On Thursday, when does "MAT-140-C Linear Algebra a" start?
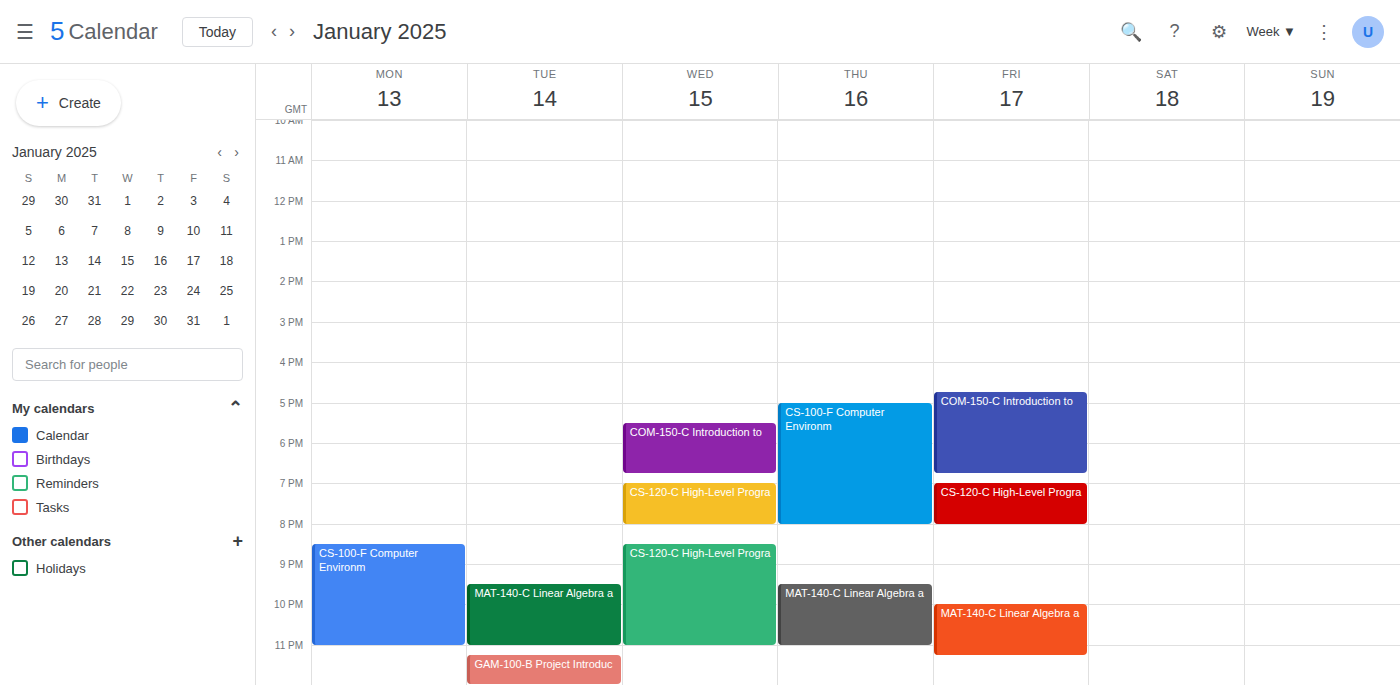
21:30